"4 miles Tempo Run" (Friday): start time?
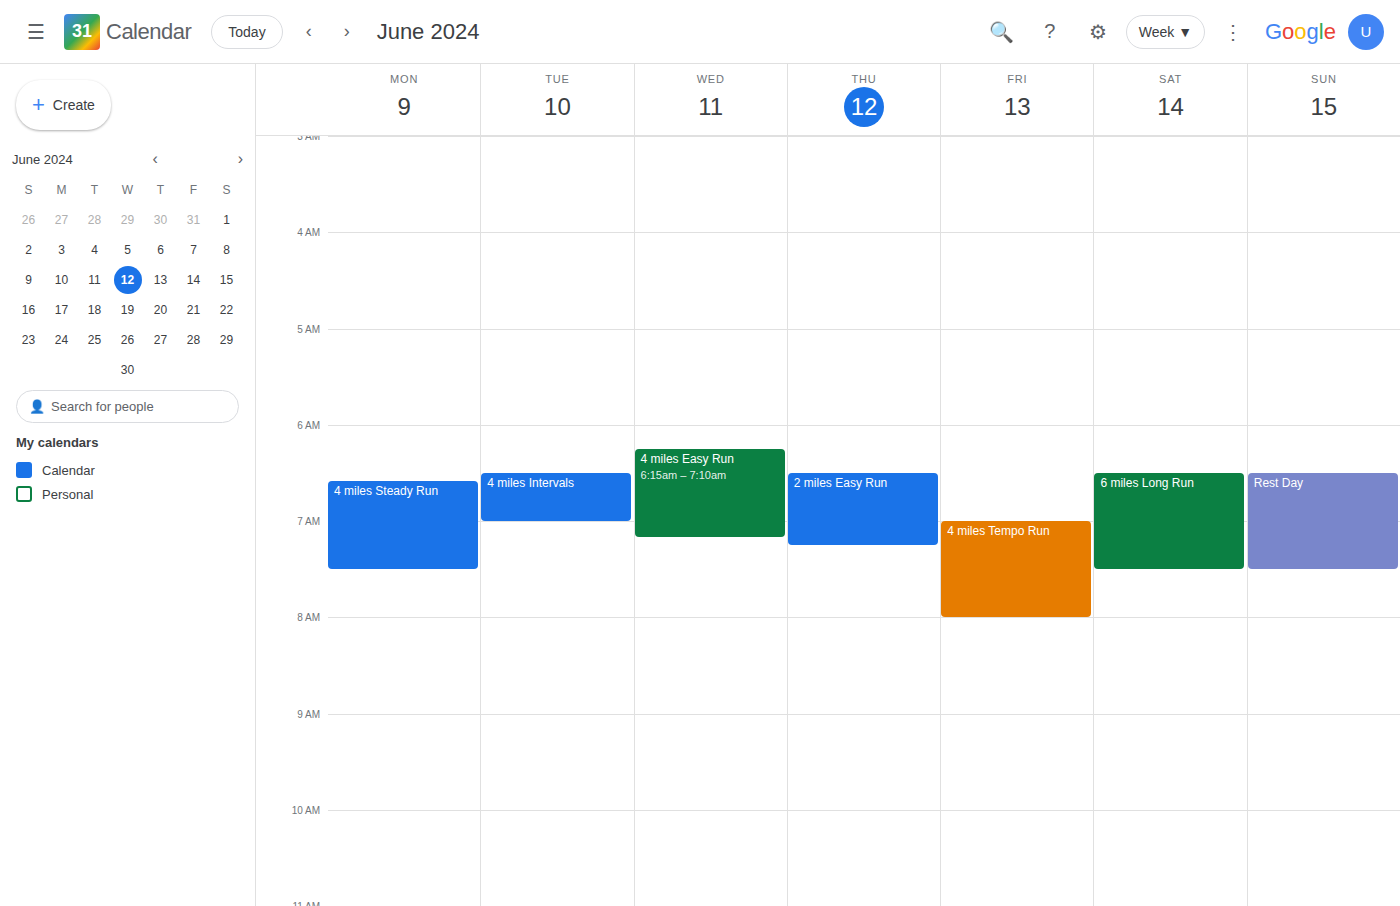
7:00 AM